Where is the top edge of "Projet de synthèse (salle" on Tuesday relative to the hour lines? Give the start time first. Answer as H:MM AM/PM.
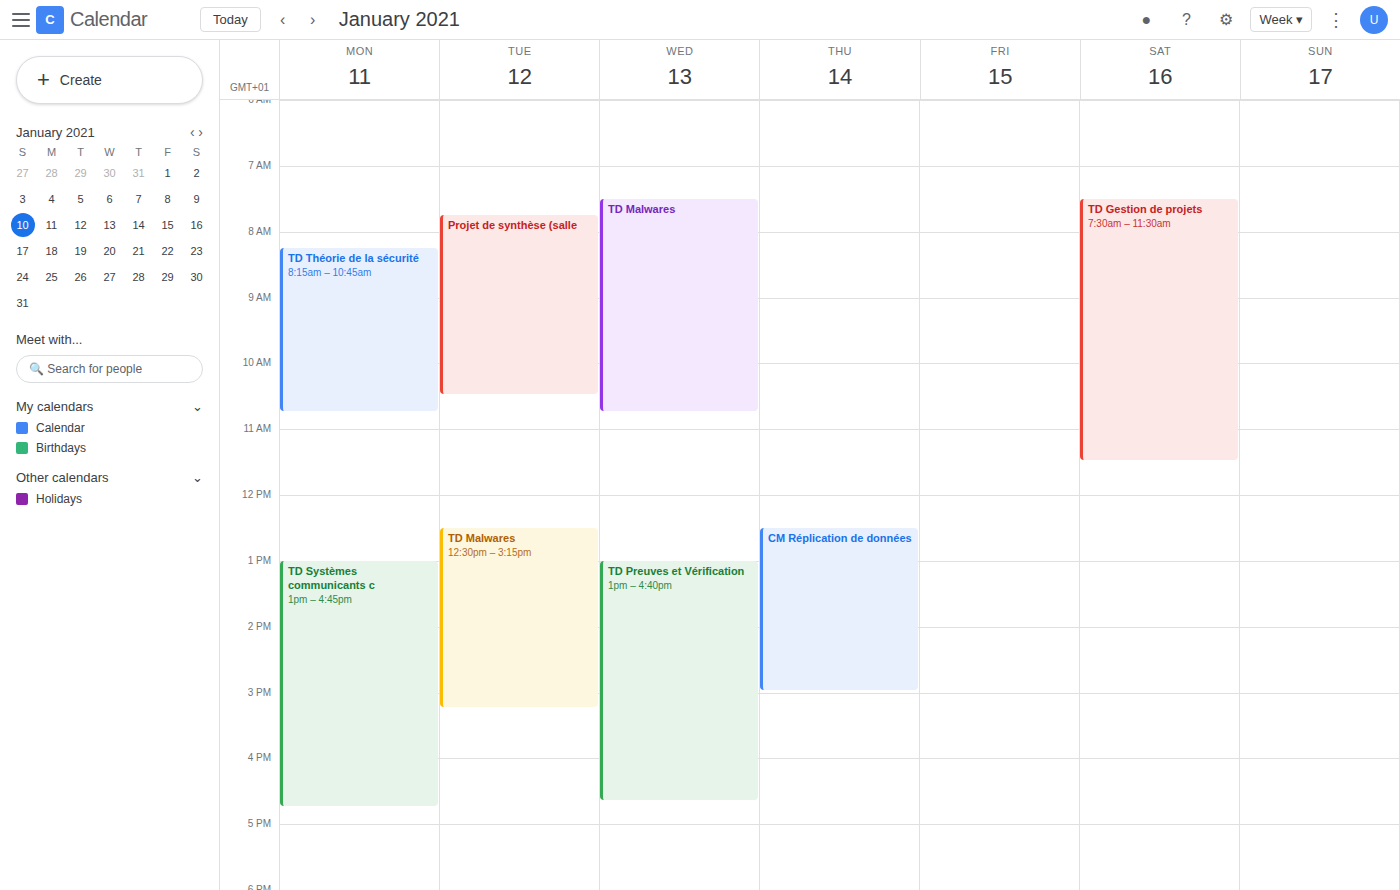
7:45 AM -- neither: three quarters of the way from the 7 AM line to the 8 AM line.